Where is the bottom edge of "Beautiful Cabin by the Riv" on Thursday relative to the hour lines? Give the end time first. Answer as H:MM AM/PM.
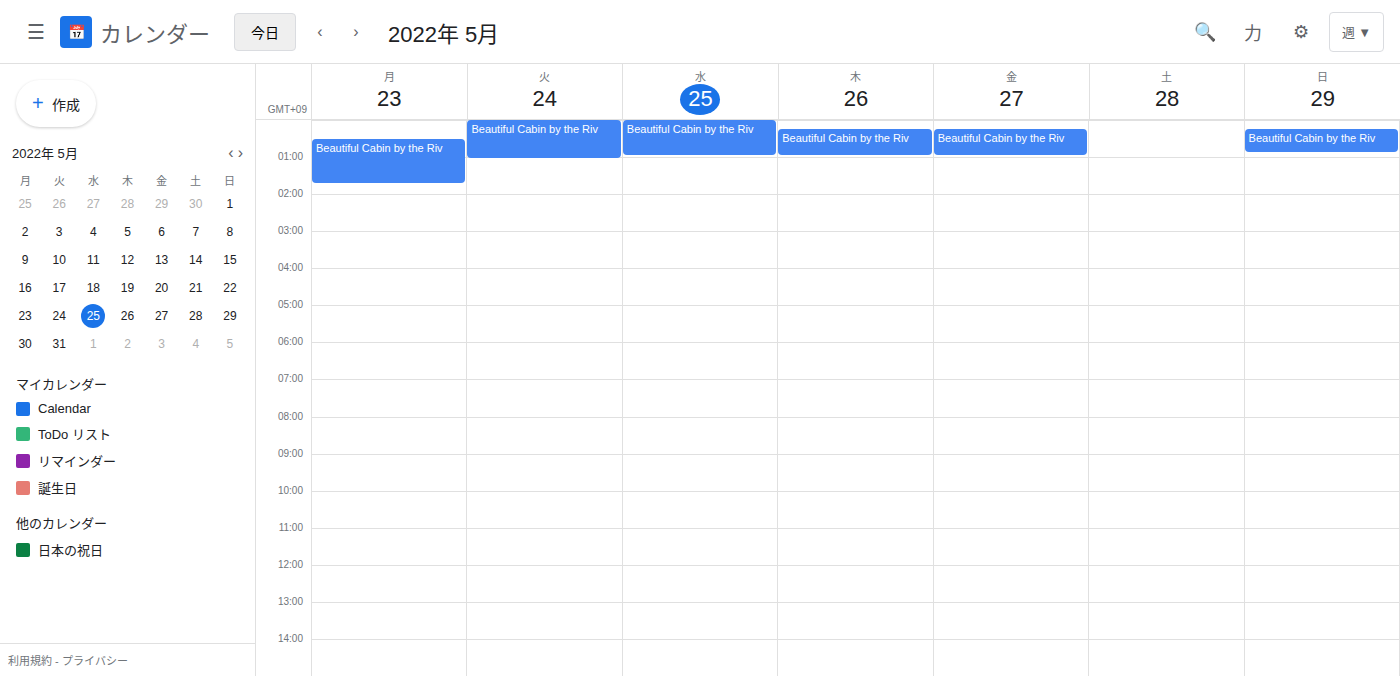
1:00 AM -- exactly on the 1 AM line.